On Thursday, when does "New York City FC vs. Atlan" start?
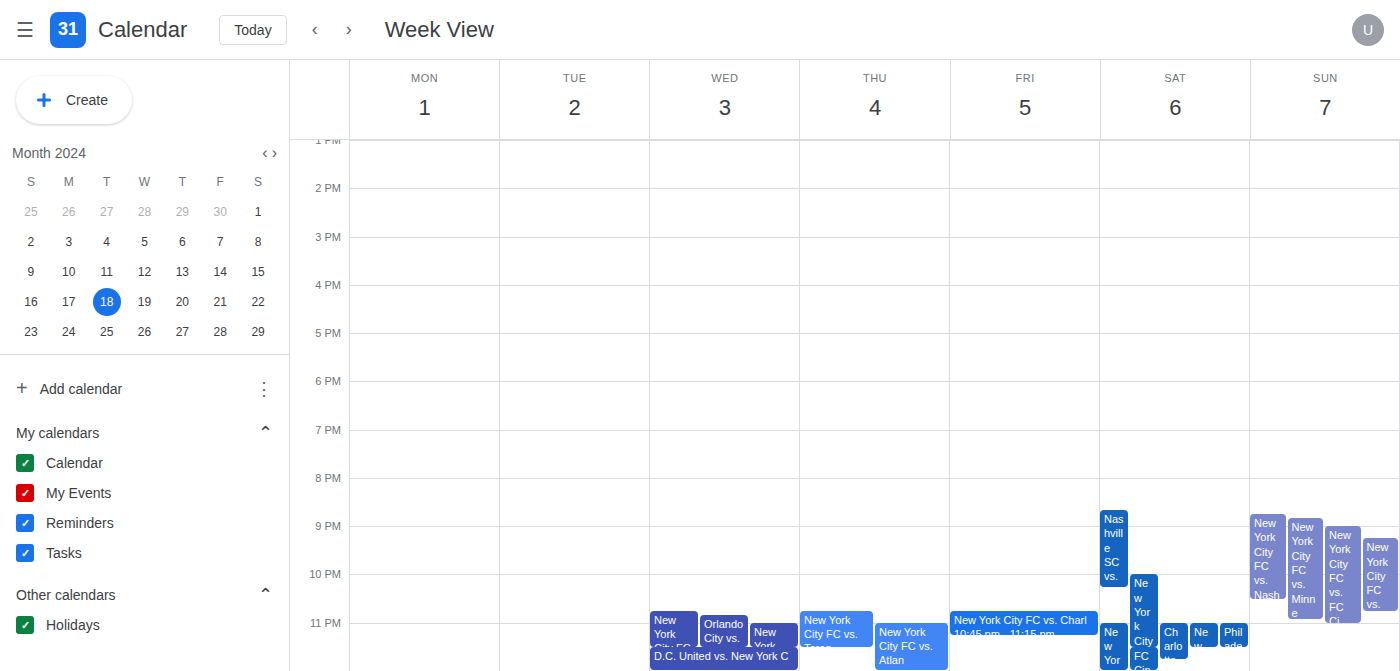
11:00 PM